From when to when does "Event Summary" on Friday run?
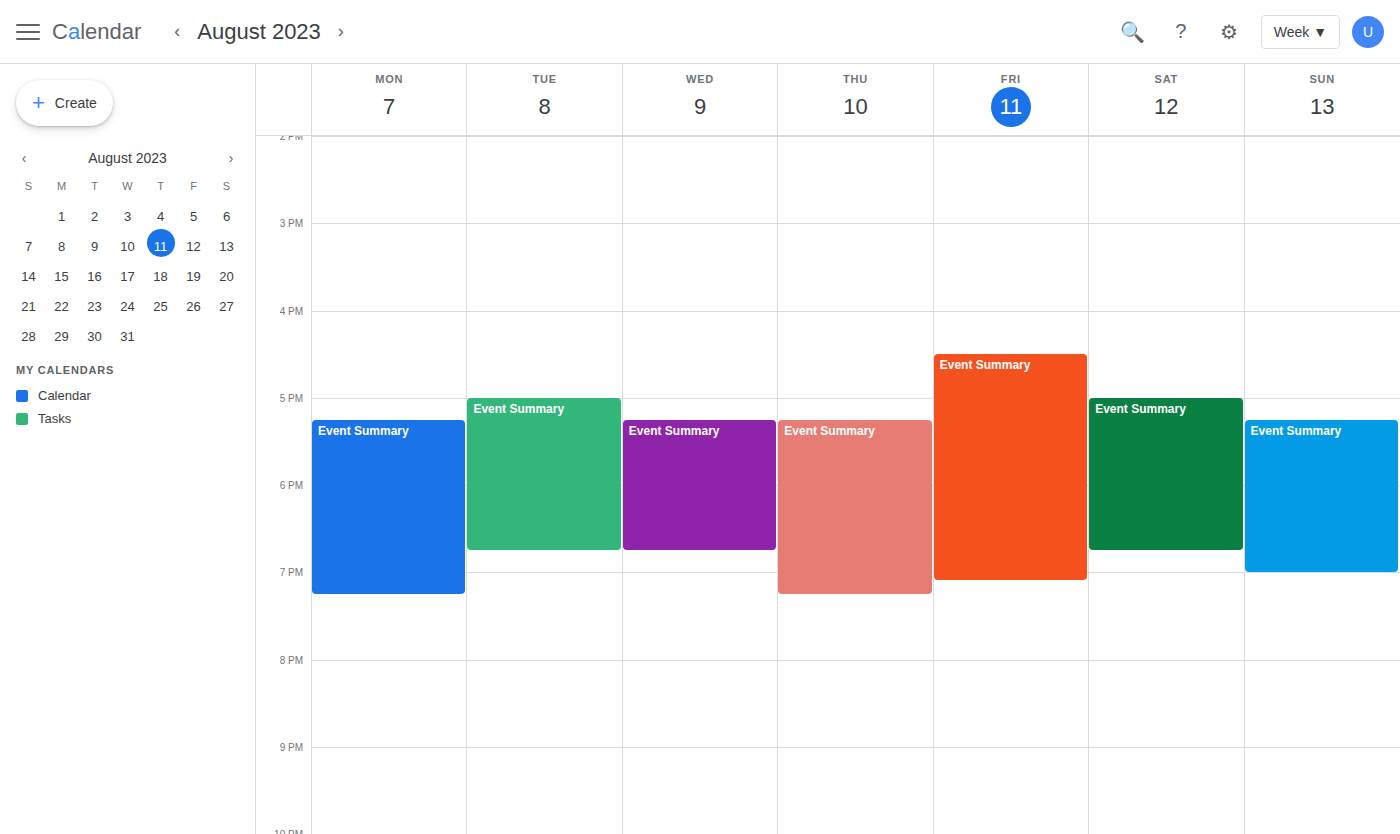
4:30 PM to 7:05 PM